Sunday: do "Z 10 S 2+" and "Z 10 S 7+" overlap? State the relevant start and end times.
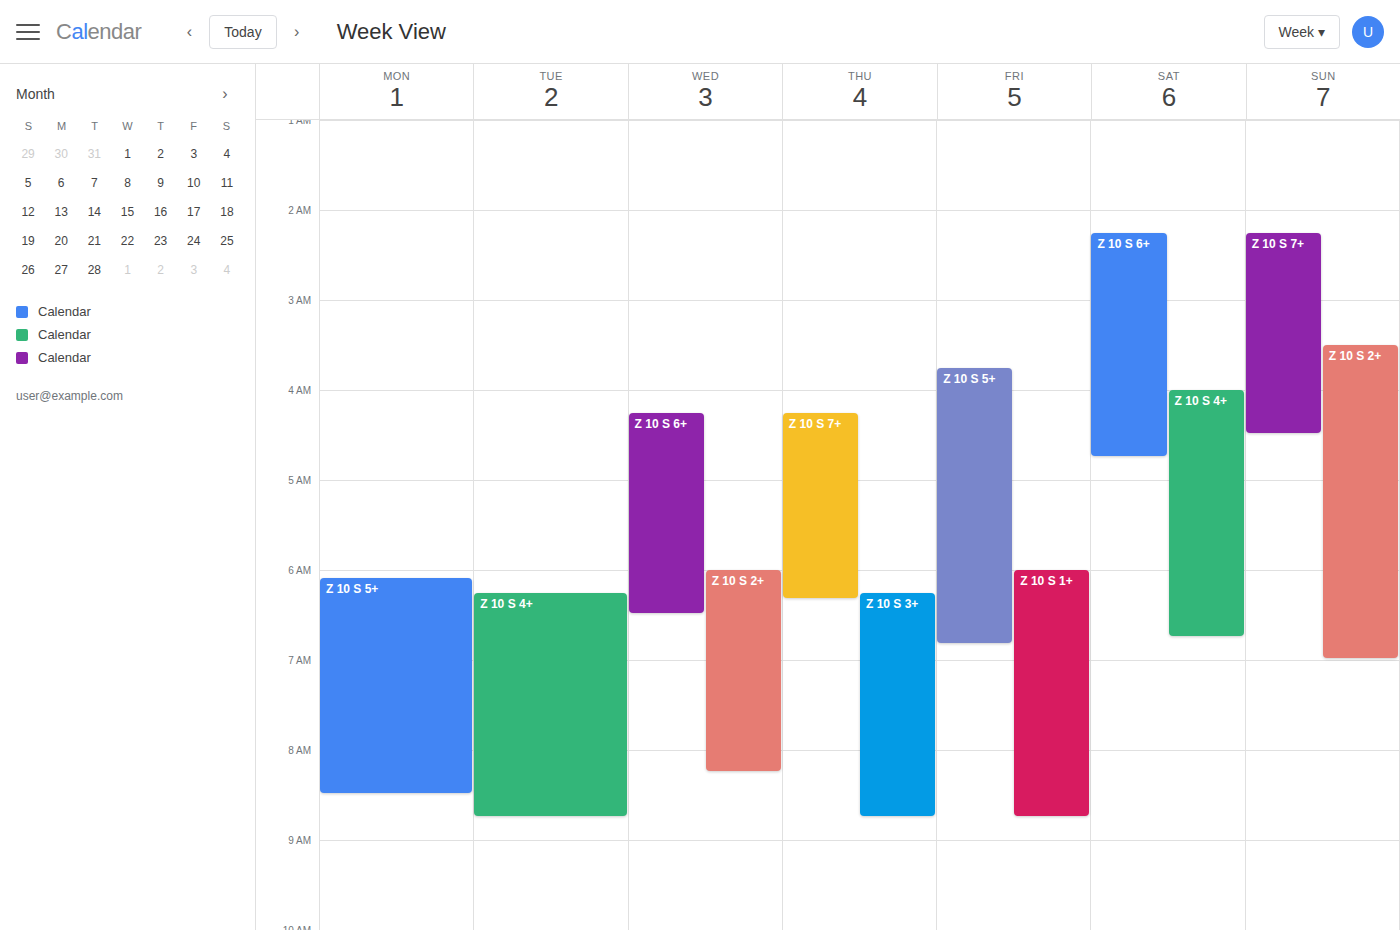
"Z 10 S 2+" starts at 3:30 AM, before "Z 10 S 7+" ends at 4:30 AM -- they overlap.